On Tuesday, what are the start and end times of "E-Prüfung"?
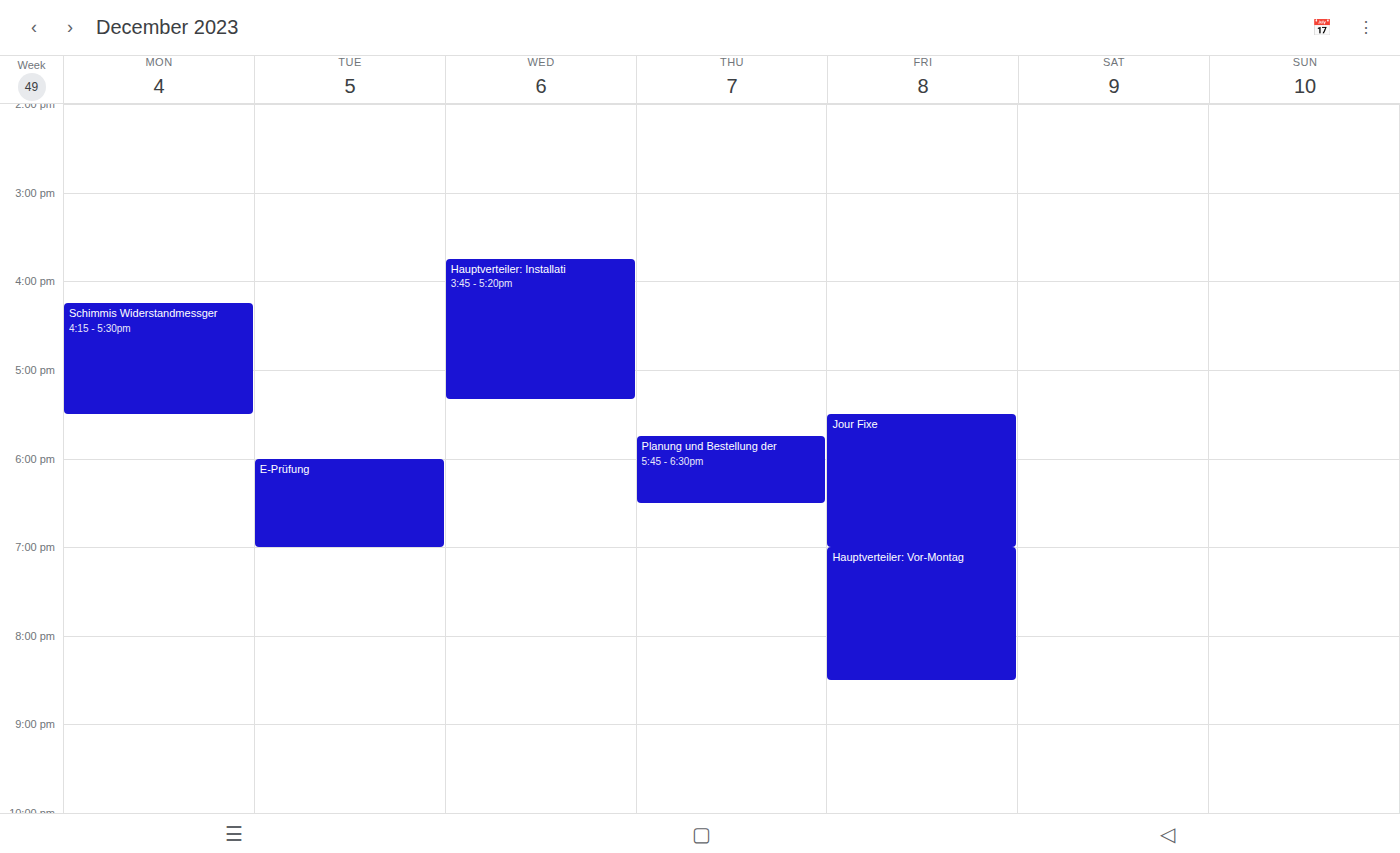
6:00 PM to 7:00 PM